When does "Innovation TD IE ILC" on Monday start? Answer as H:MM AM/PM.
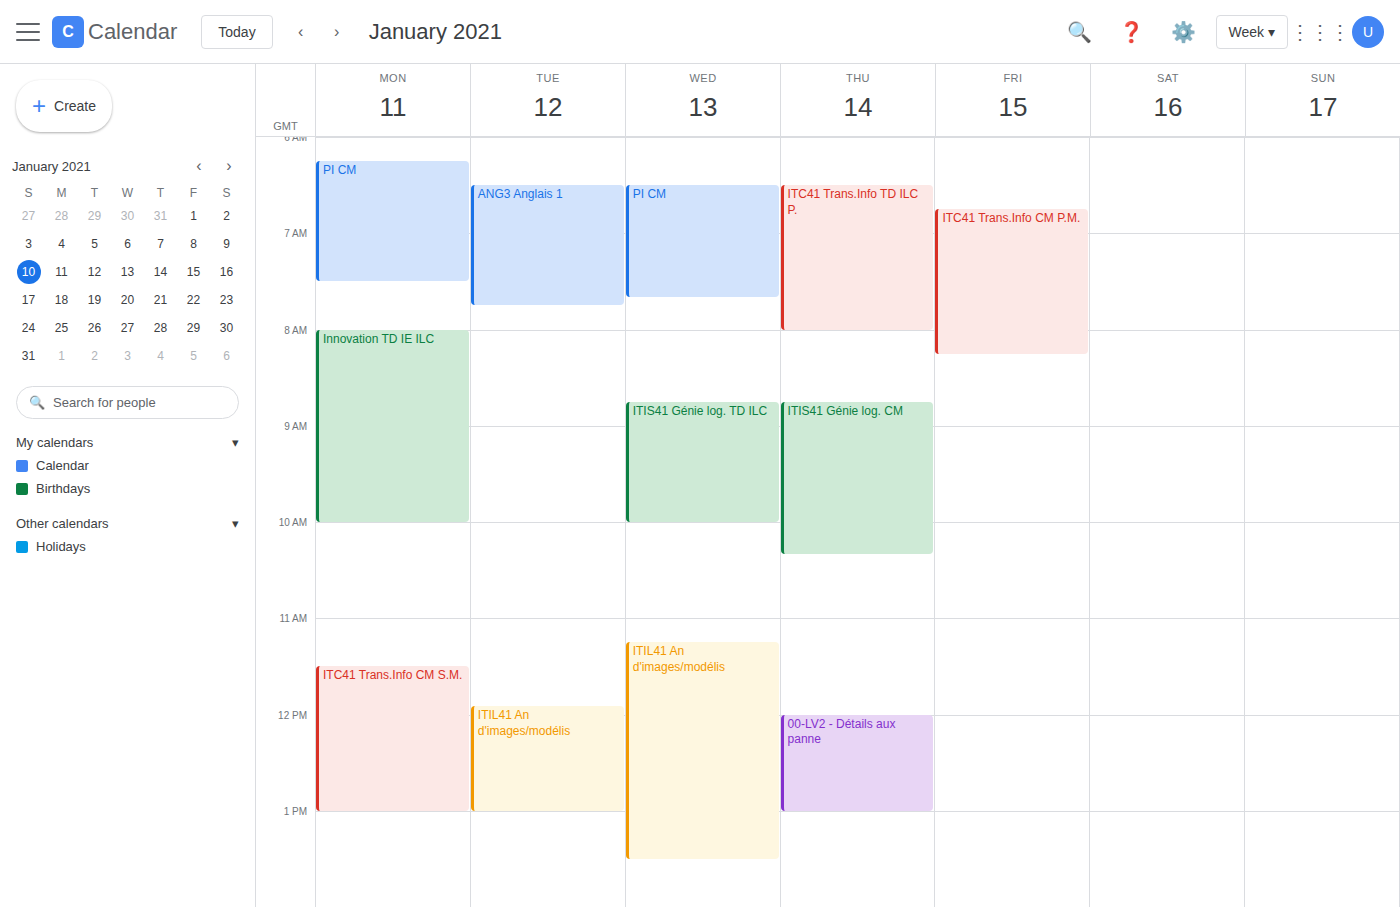
8:00 AM